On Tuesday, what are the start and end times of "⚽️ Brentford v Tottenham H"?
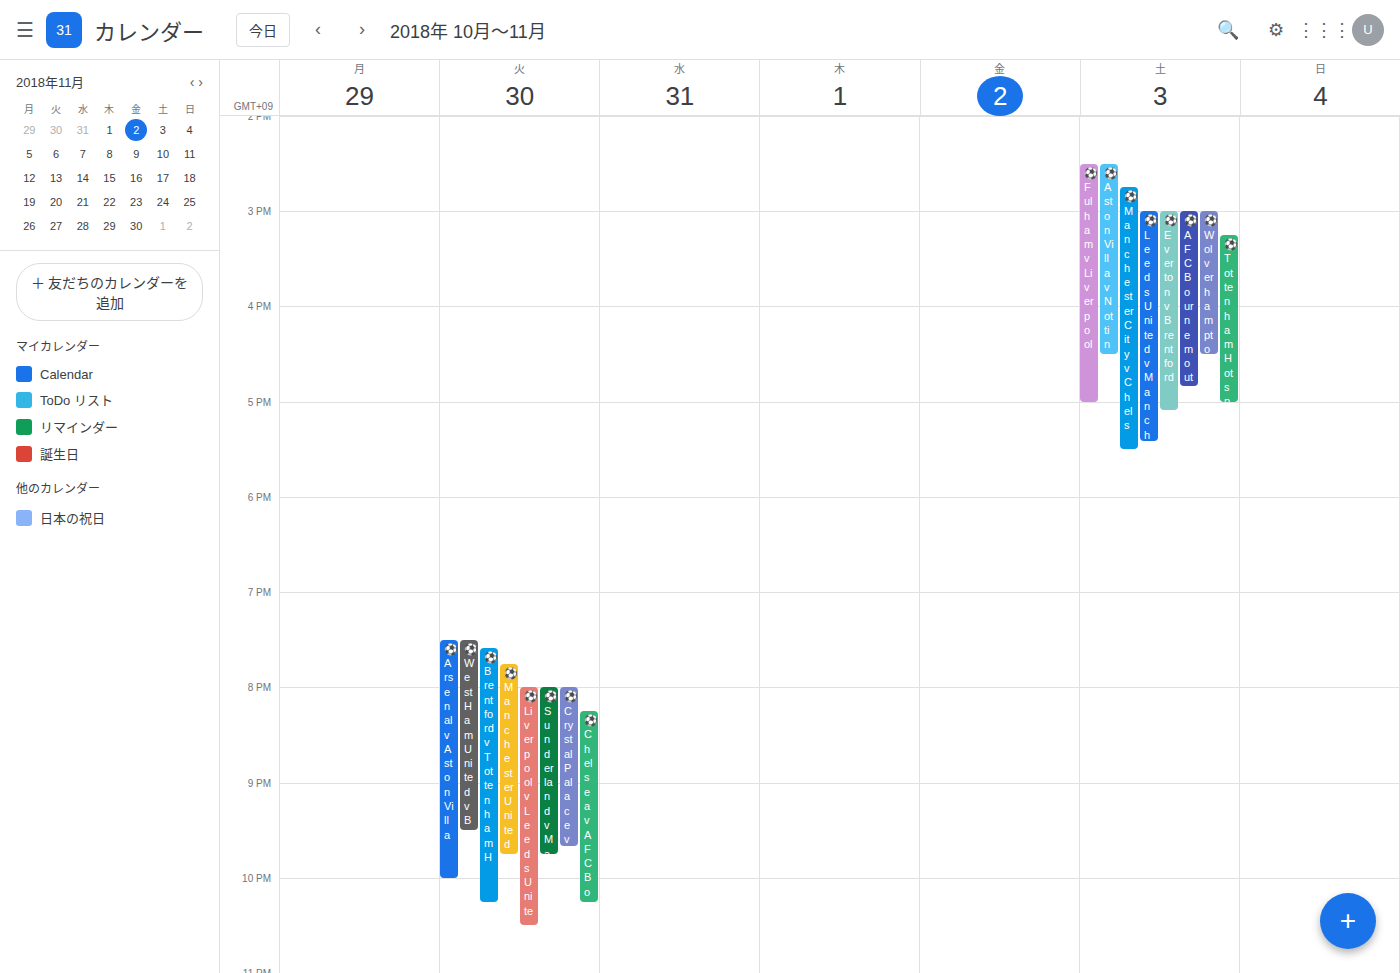
7:35 PM to 10:15 PM